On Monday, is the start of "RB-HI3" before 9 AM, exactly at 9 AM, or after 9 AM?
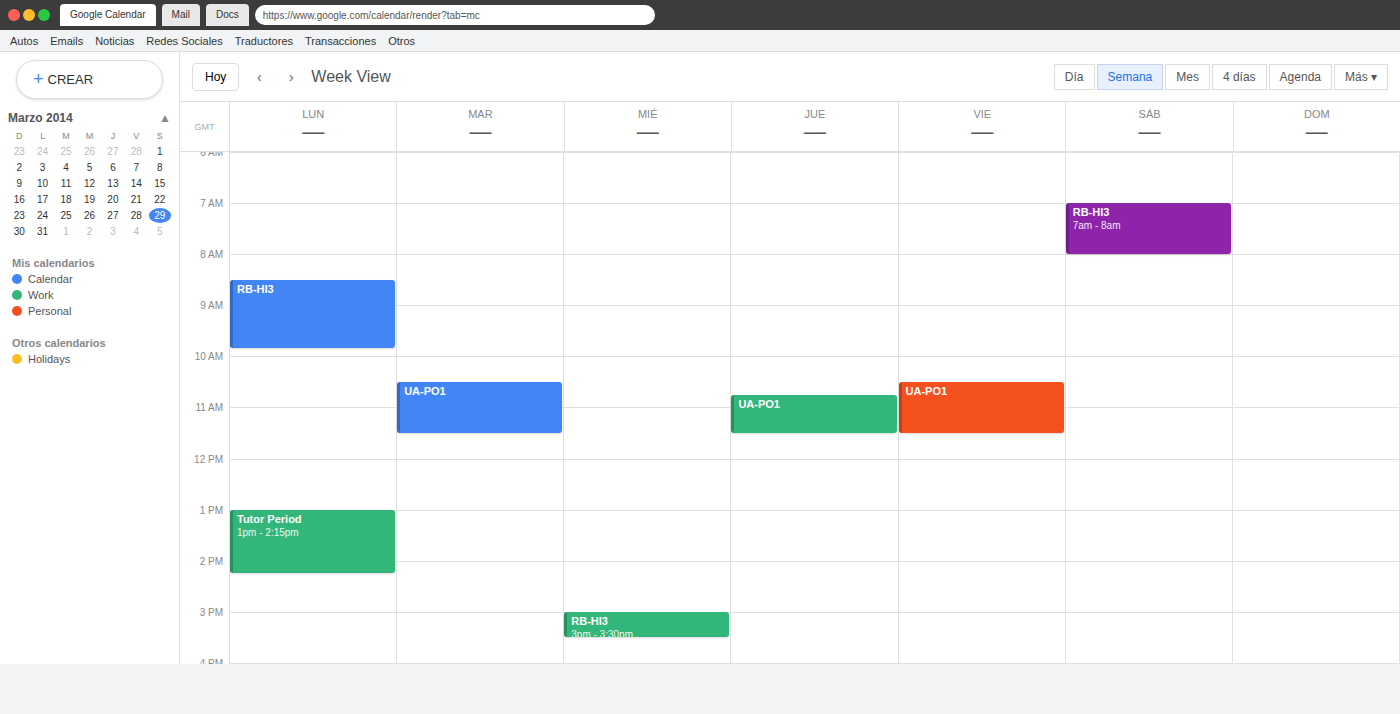
8:30 AM -- before 9 AM, 30 minutes above the 9 AM line.